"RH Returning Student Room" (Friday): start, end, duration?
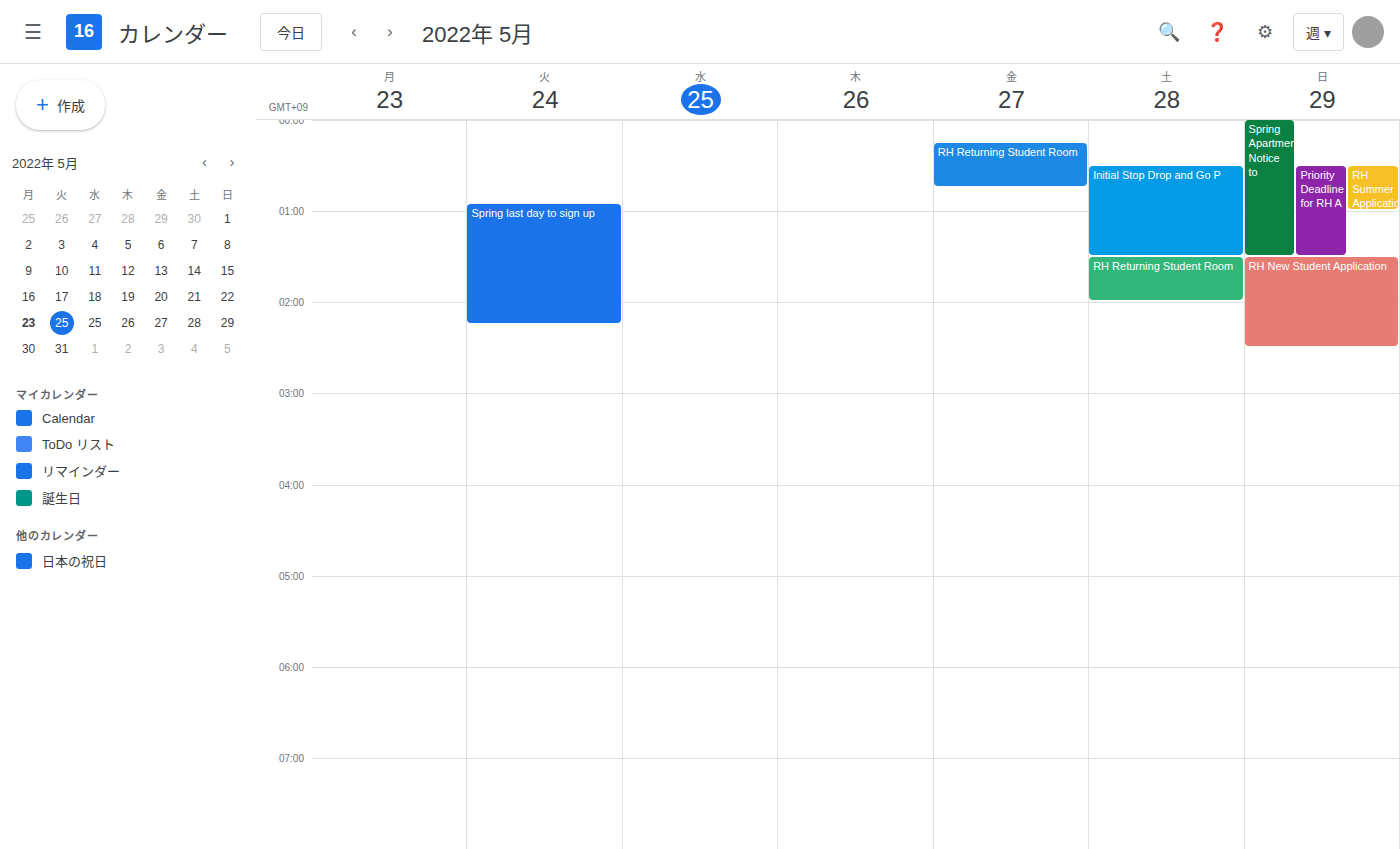
12:15 AM to 12:45 AM, 30 minutes